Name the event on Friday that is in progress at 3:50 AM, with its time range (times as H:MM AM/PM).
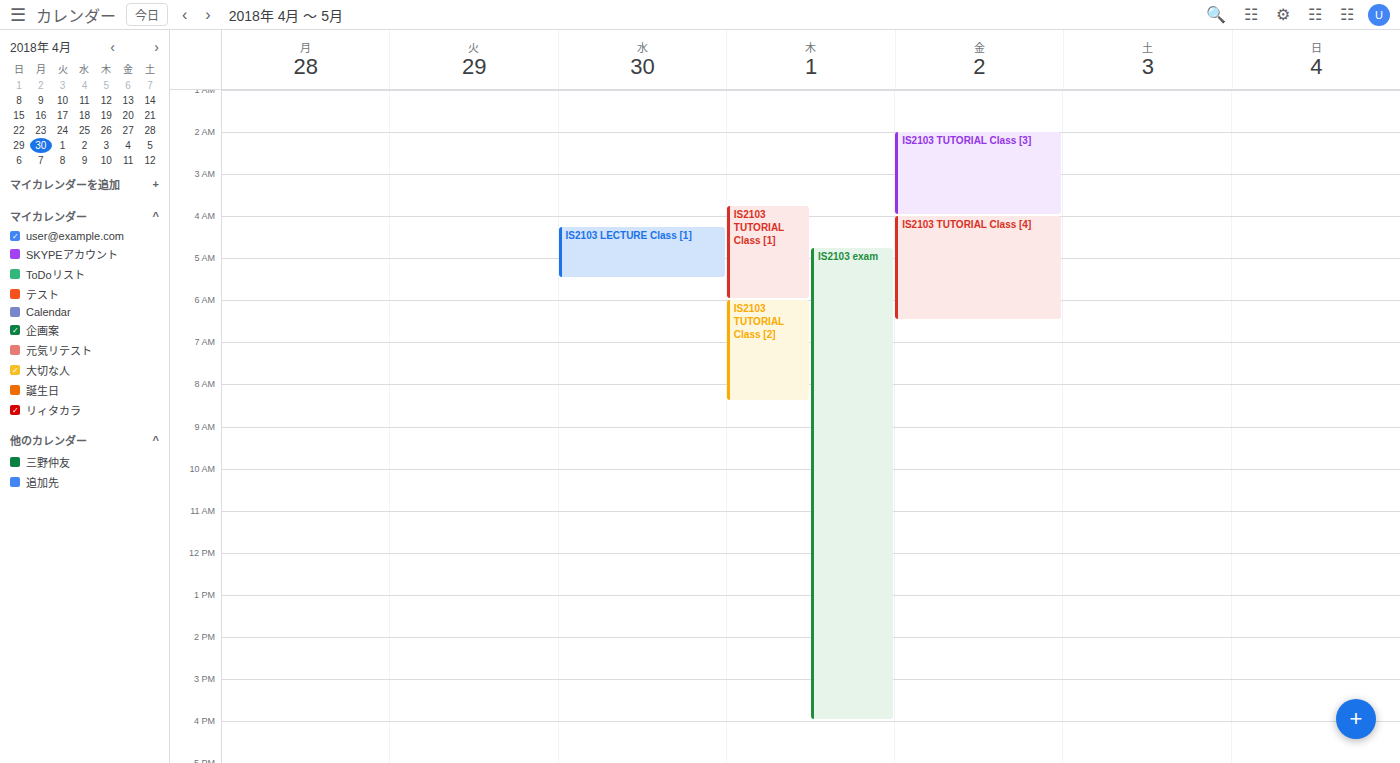
"IS2103 TUTORIAL Class [3]", 2:00 AM to 4:00 AM